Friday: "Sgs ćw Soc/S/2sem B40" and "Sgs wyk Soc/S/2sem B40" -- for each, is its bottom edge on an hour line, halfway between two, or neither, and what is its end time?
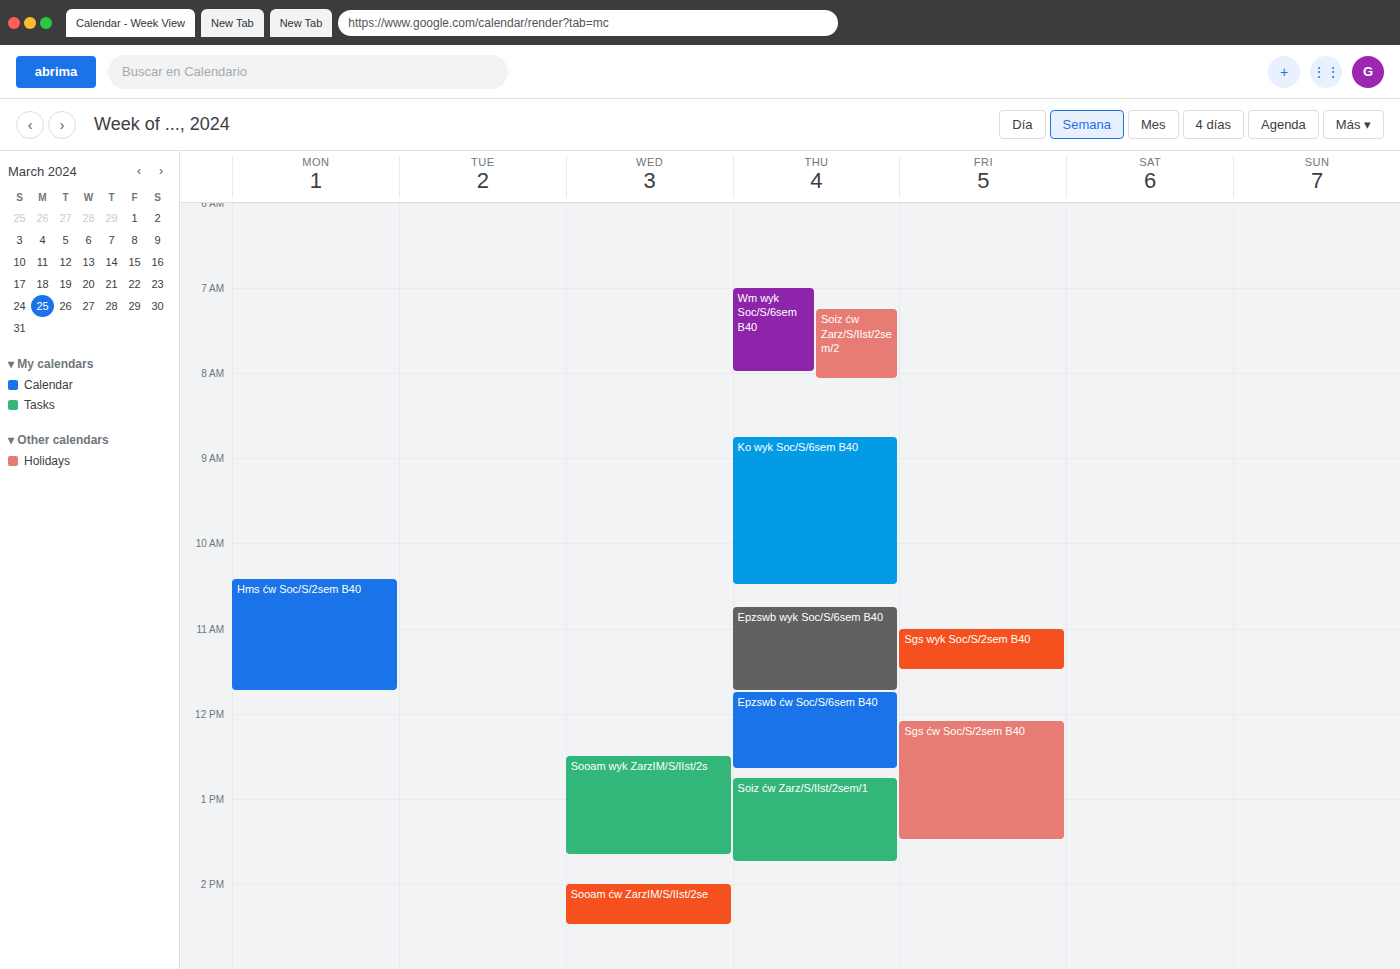
"Sgs ćw Soc/S/2sem B40": 1:30 PM, halfway between the 1 PM and 2 PM lines. "Sgs wyk Soc/S/2sem B40": 11:30 AM, halfway between the 11 AM and 12 PM lines.